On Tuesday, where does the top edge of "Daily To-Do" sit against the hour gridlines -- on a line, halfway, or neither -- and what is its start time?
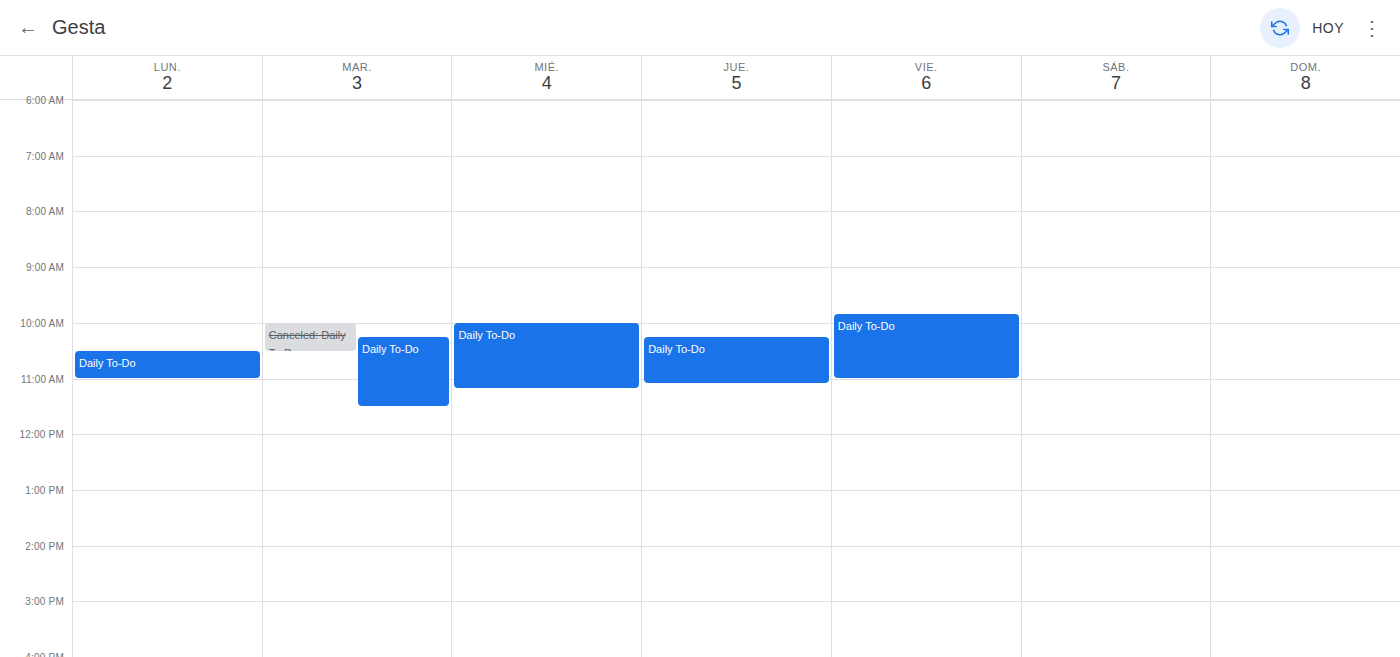
10:15 AM -- neither: a quarter of the way from the 10 AM line to the 11 AM line.